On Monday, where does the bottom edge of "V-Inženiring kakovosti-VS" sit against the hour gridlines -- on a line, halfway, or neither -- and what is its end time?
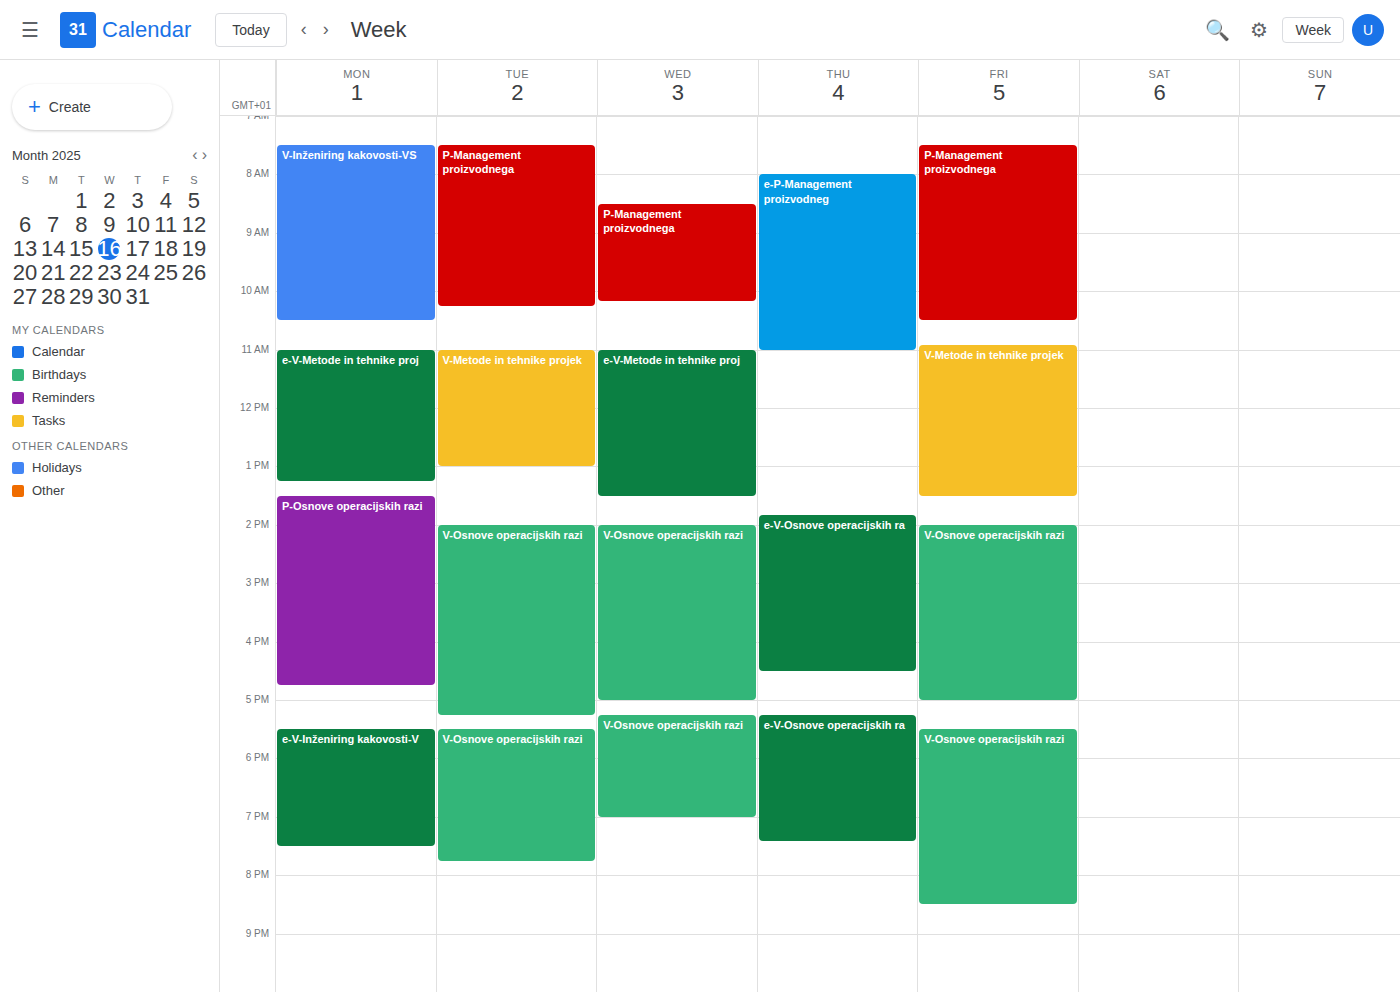
10:30 AM -- halfway between the 10 AM and 11 AM lines.